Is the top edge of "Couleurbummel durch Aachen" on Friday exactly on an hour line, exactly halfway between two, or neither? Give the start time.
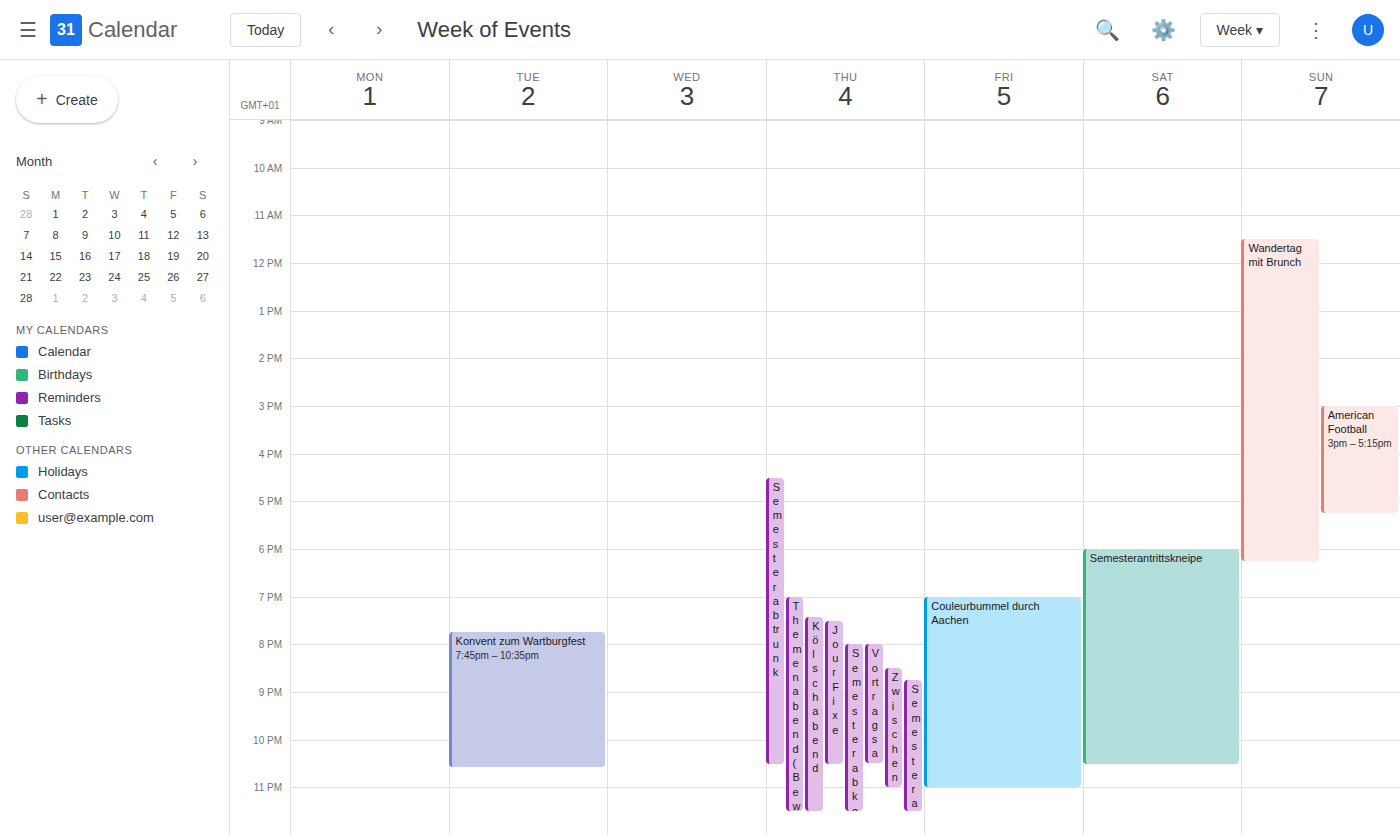
7:00 PM -- exactly on the 7 PM line.